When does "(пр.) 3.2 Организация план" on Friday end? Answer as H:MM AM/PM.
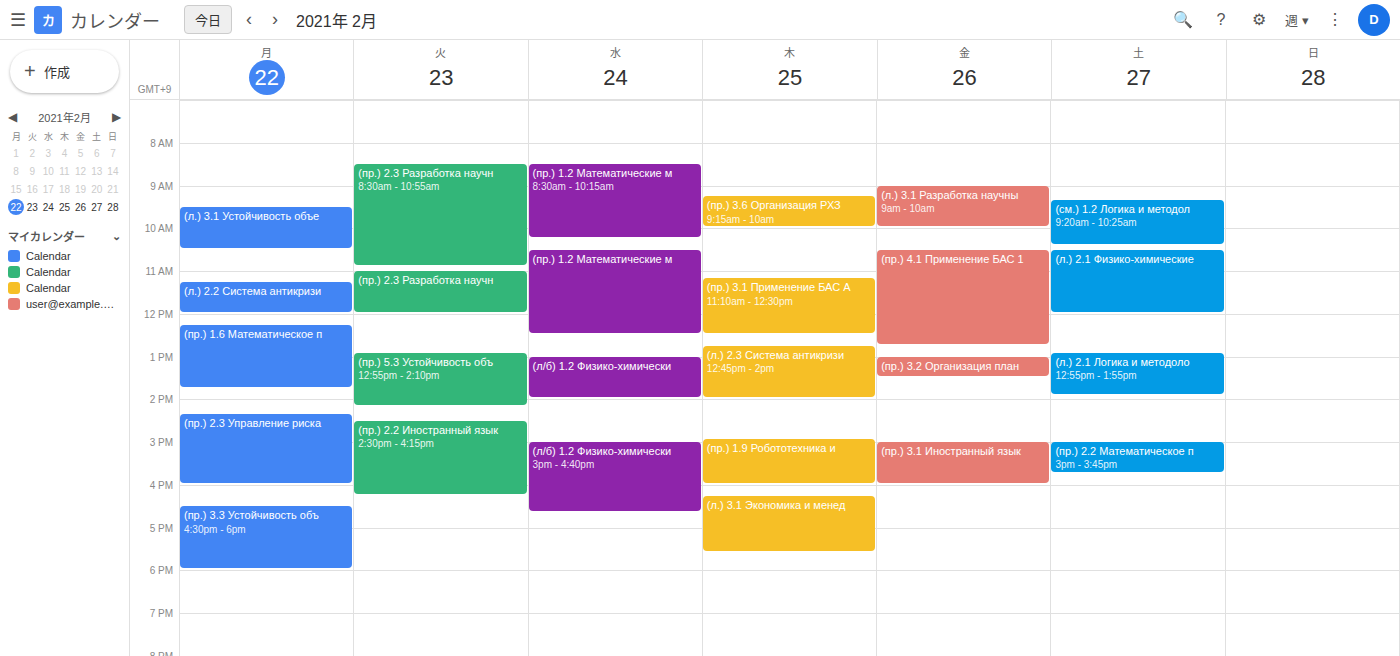
1:30 PM